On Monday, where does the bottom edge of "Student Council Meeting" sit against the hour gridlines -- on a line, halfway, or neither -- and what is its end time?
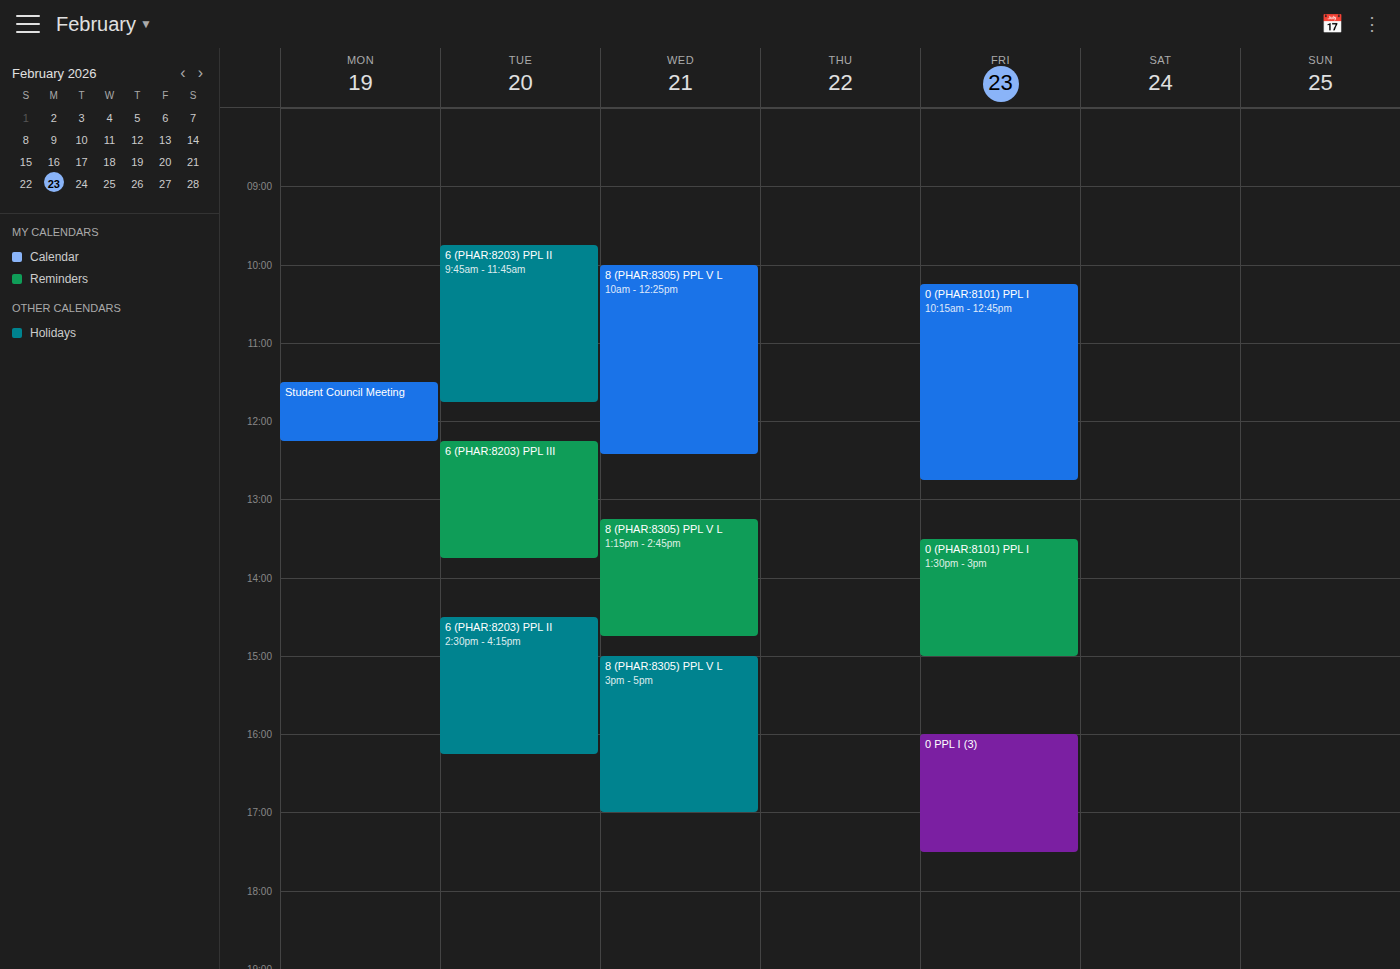
12:15 PM -- neither: a quarter of the way from the 12 PM line to the 1 PM line.